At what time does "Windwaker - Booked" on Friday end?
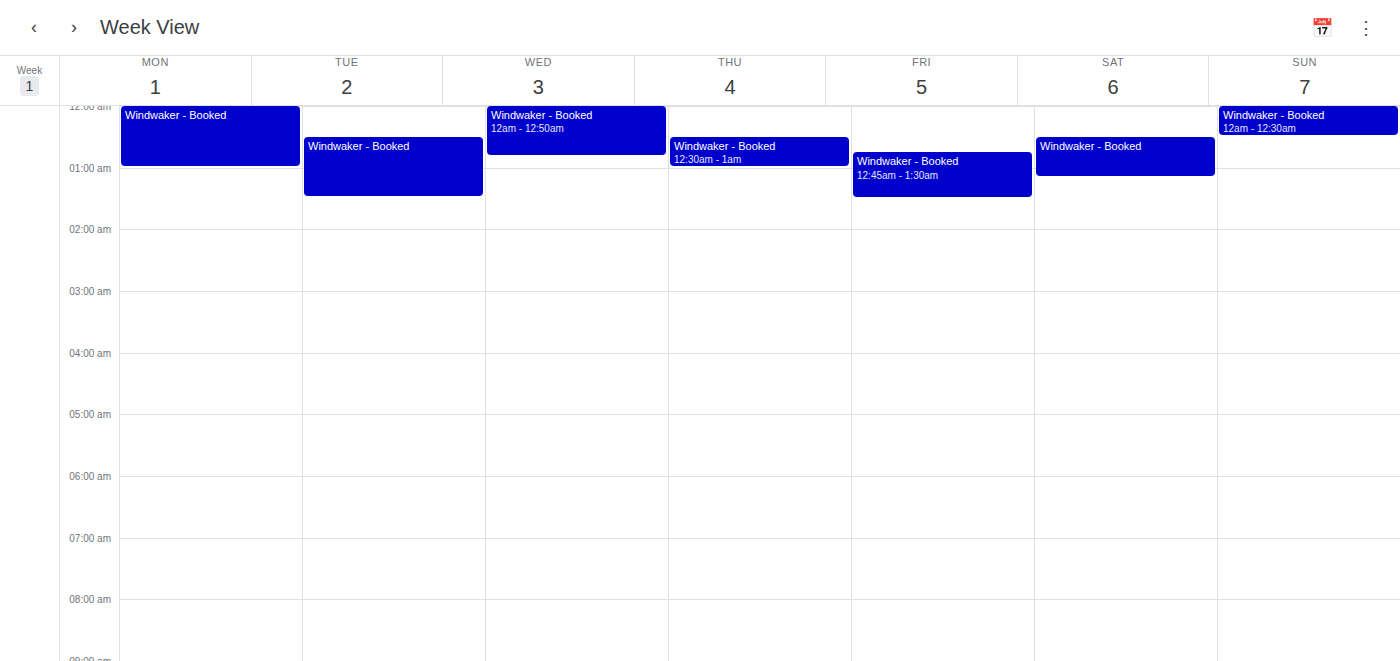
1:30 AM